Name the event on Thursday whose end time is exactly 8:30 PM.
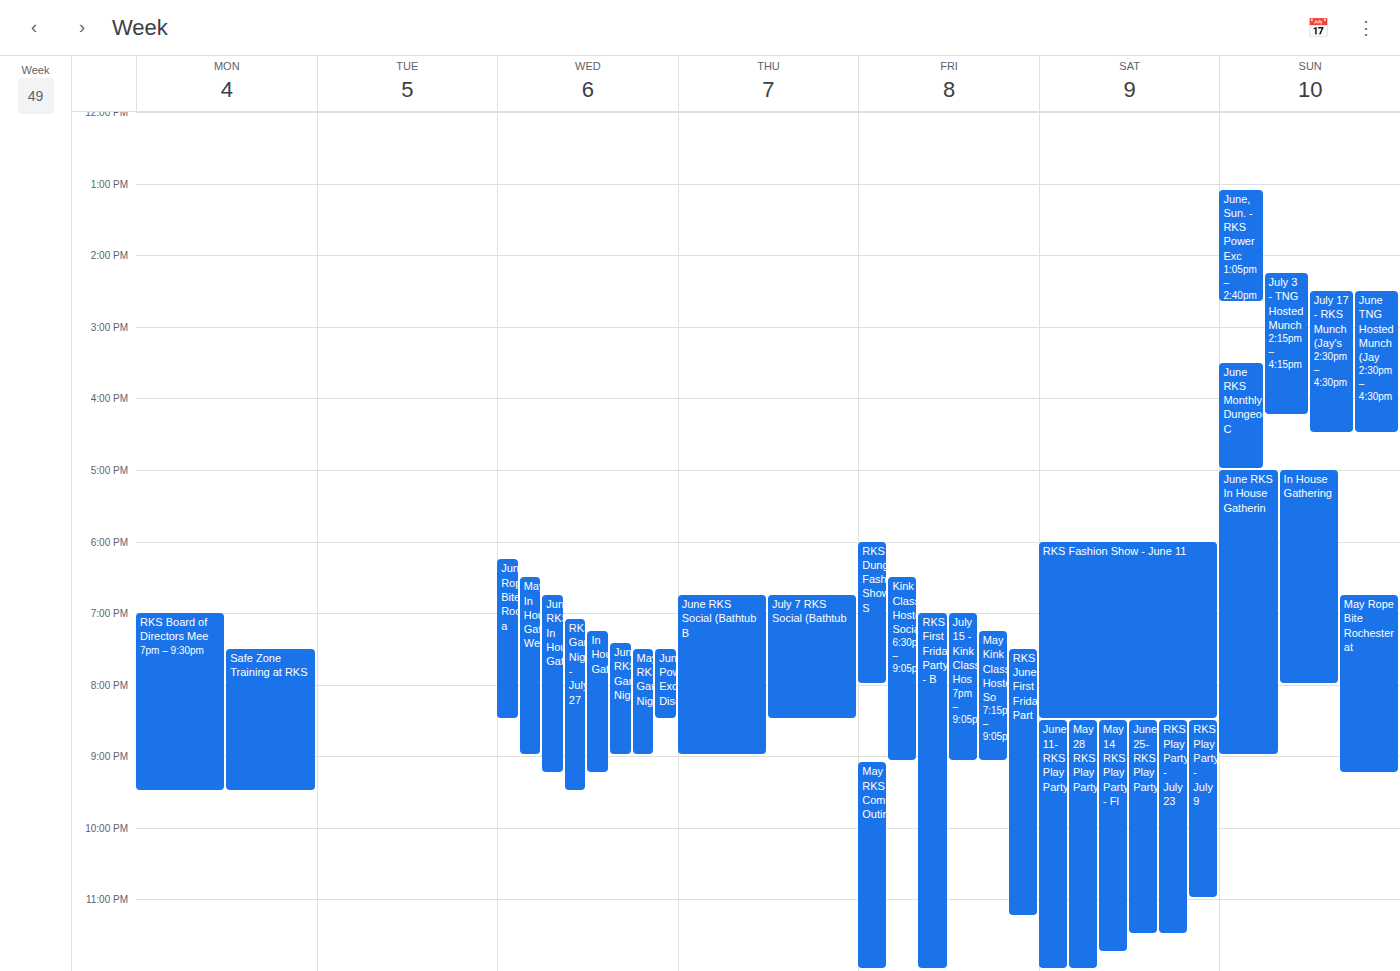
"July 7 RKS Social (Bathtub"